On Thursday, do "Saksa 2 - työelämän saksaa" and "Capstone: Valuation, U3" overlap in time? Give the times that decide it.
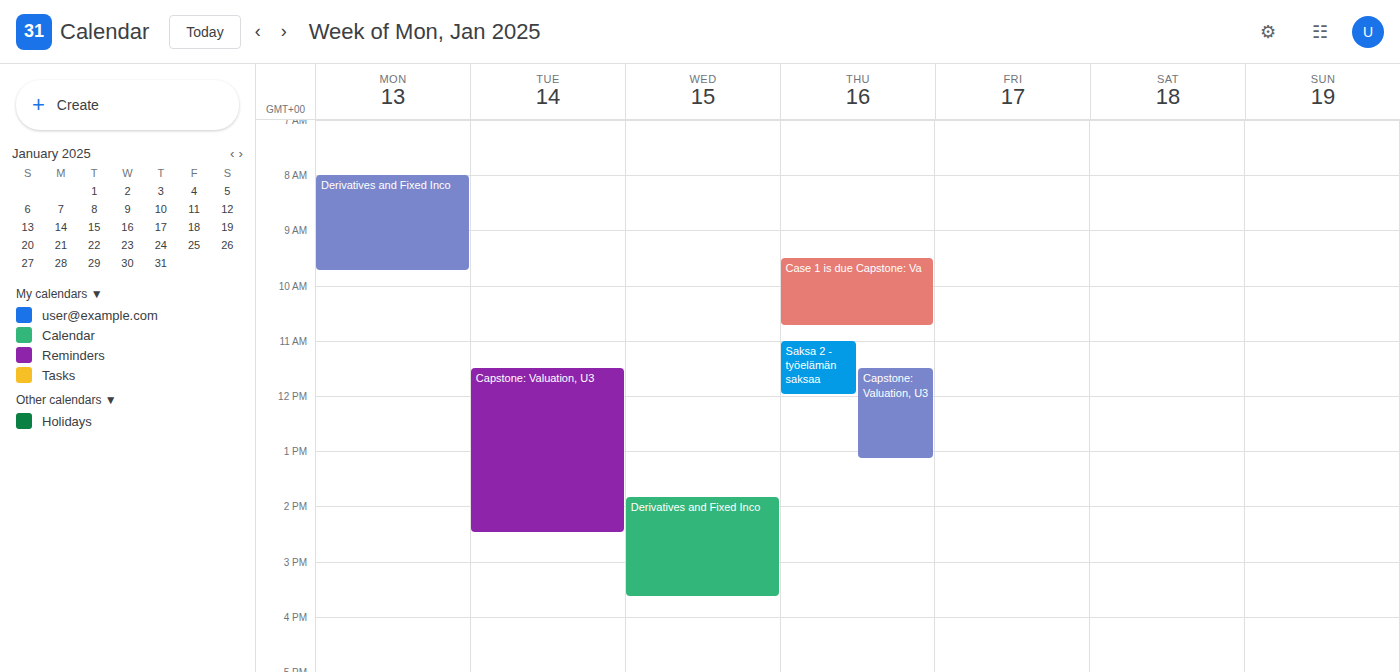
"Capstone: Valuation, U3" starts at 11:30 AM, before "Saksa 2 - työelämän saksaa" ends at 12:00 PM -- they overlap.